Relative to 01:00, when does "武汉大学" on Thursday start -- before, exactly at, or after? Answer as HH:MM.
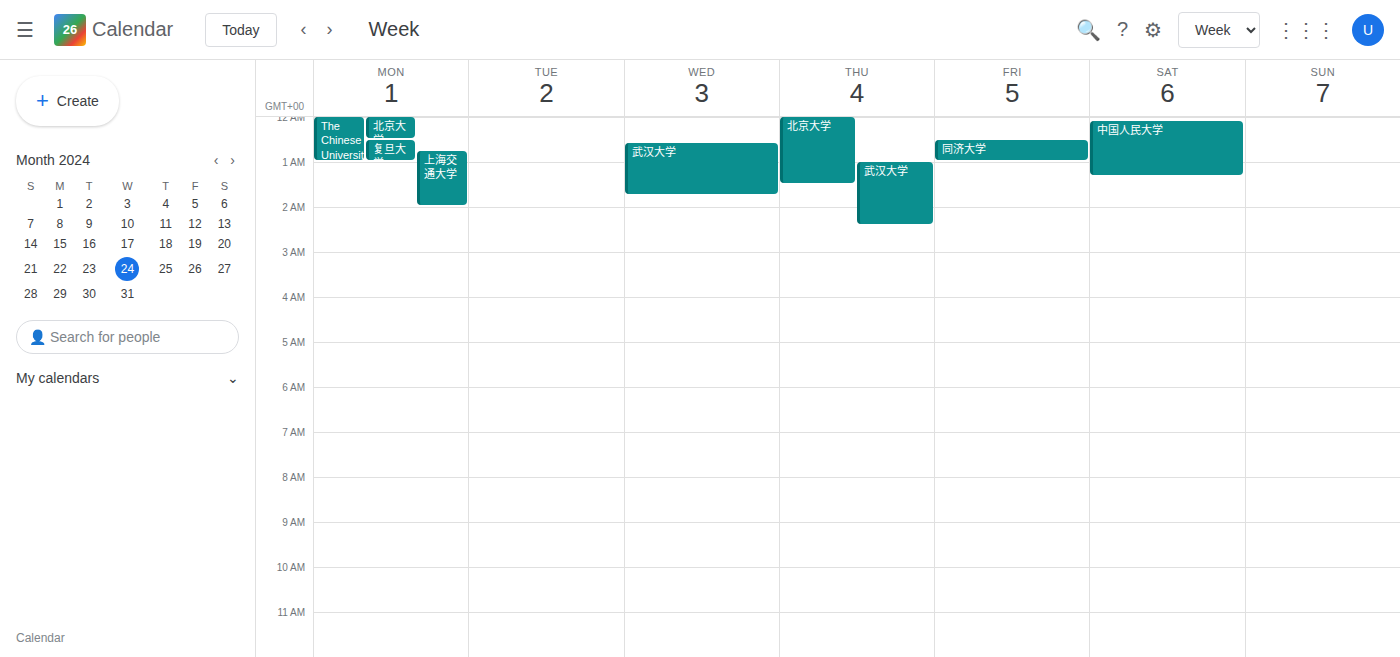
01:00 -- exactly at 01:00, on the 01:00 line.